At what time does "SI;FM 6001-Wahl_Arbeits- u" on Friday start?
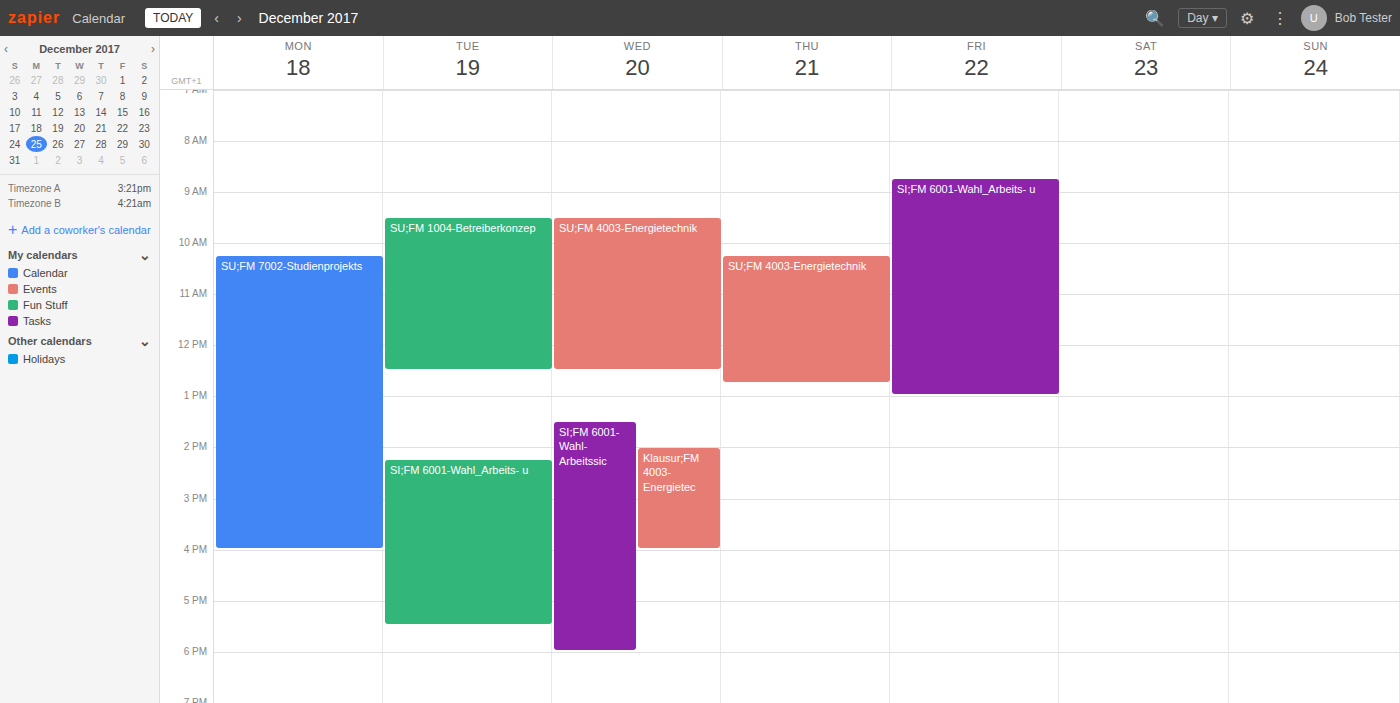
08:45